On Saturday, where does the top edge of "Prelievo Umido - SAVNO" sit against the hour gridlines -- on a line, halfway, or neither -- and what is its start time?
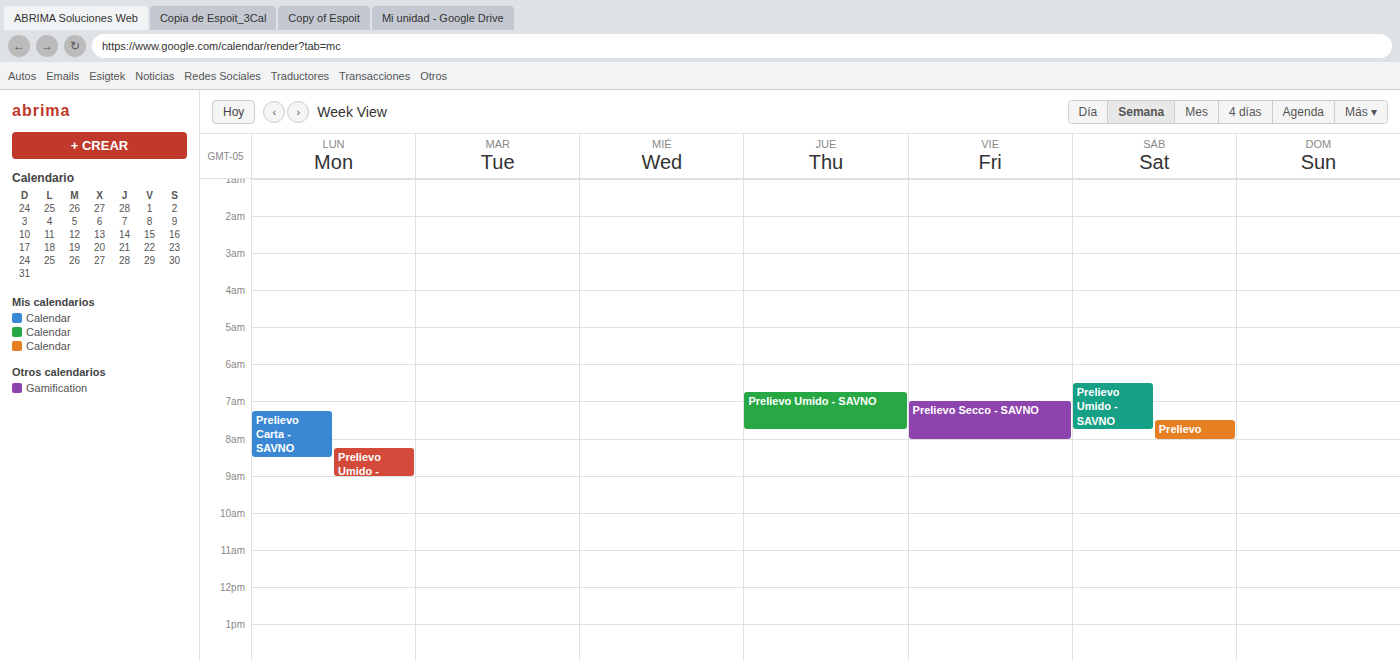
6:30 AM -- halfway between the 6 AM and 7 AM lines.